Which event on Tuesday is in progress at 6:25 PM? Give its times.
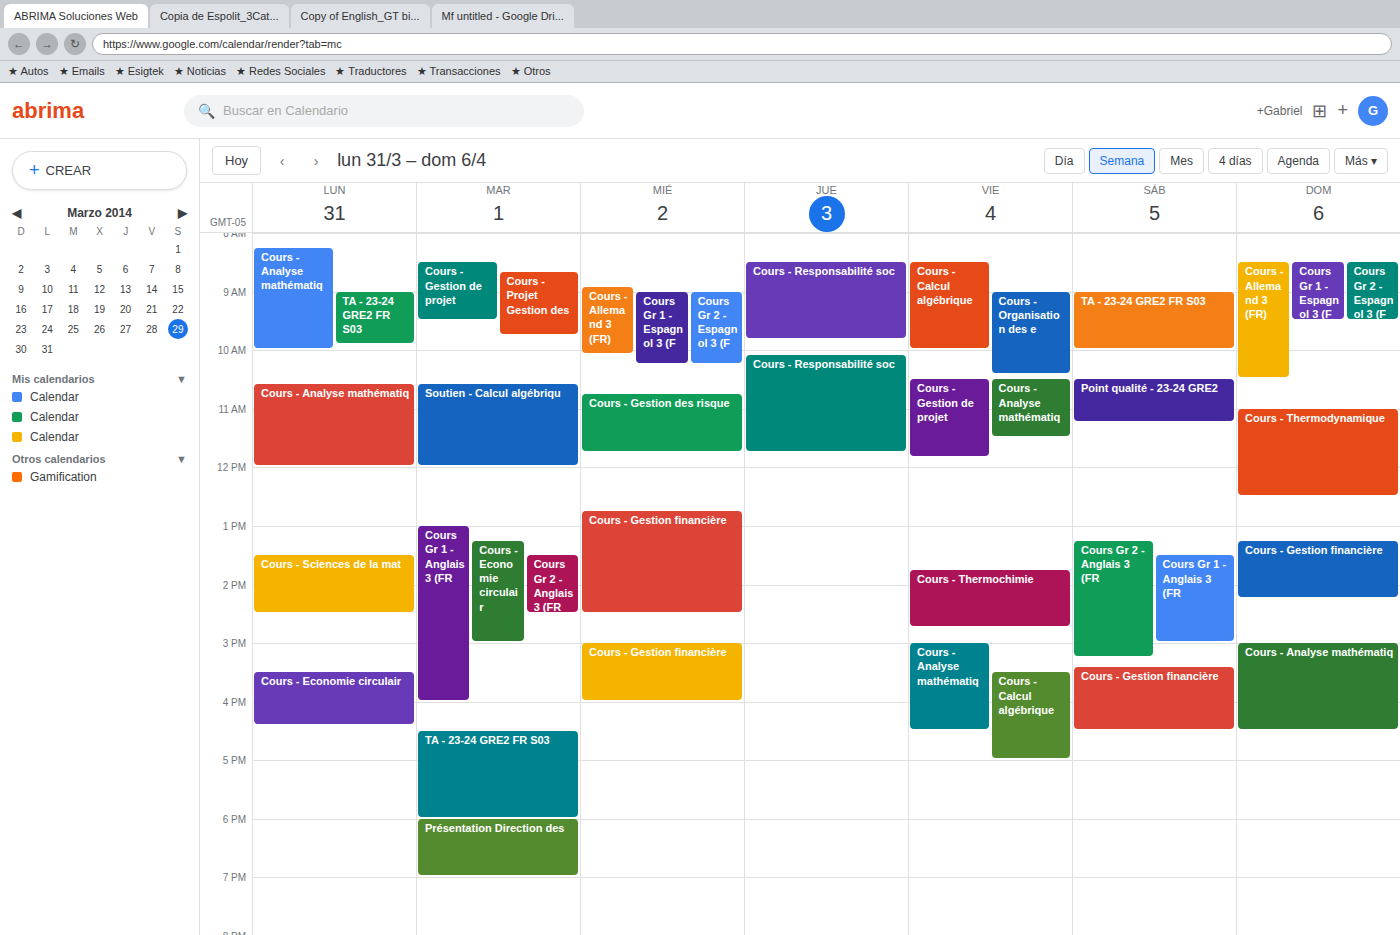
"Présentation Direction des", 6:00 PM to 7:00 PM